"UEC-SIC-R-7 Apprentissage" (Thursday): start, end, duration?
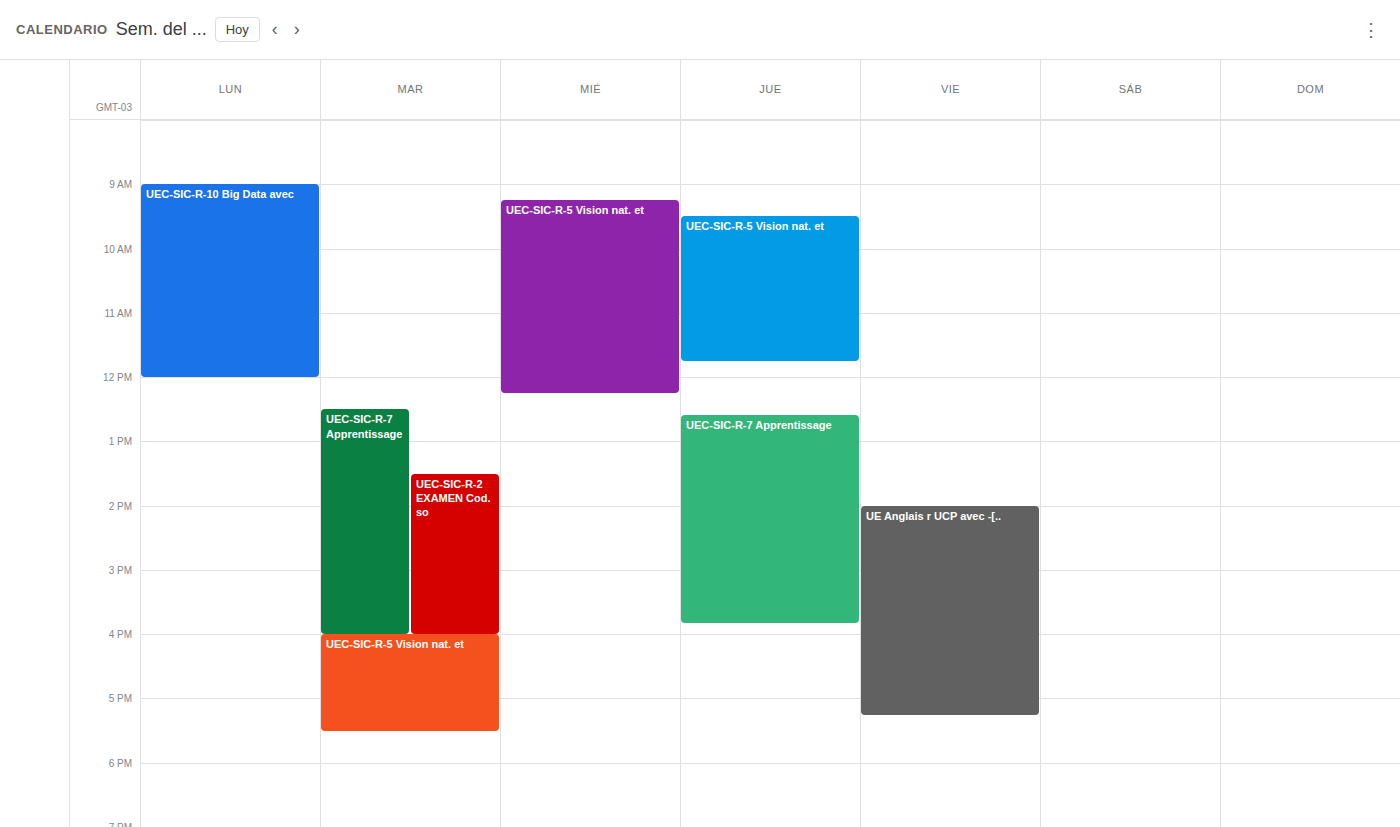
12:35 PM to 3:50 PM, 3 hours 15 minutes